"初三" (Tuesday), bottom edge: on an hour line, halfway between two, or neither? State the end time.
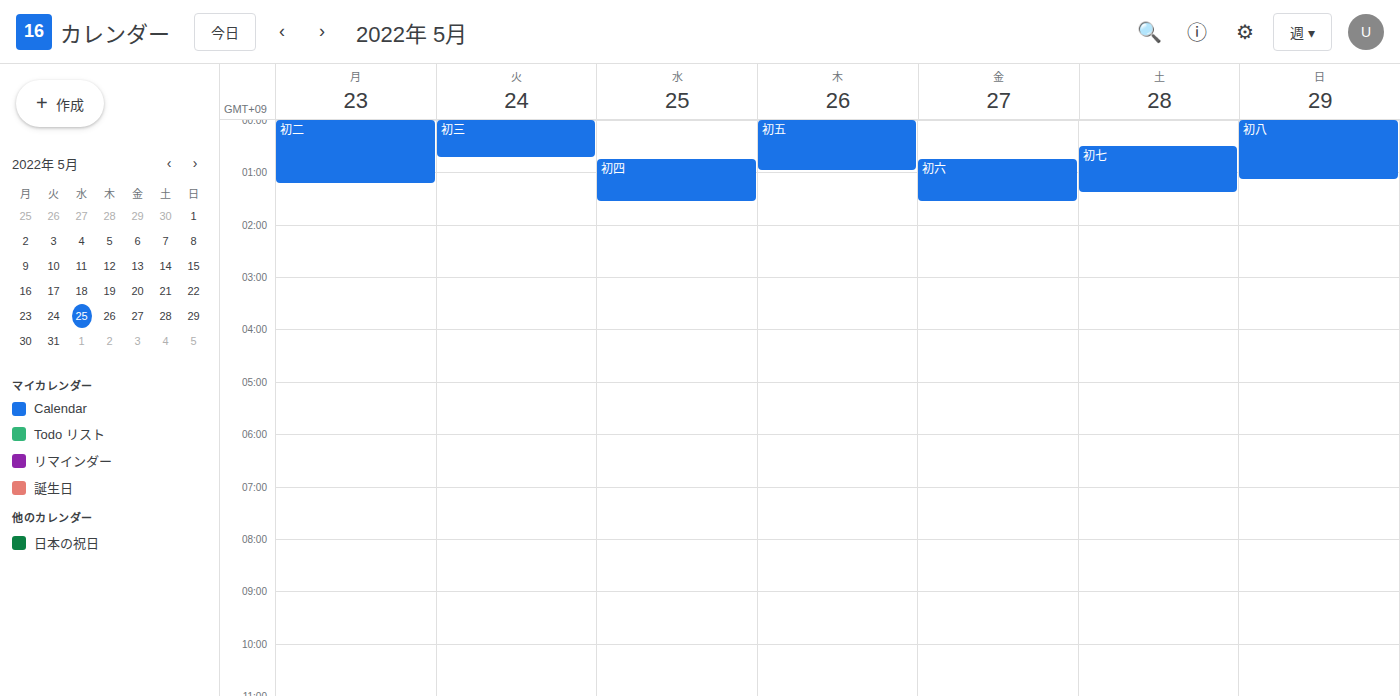
12:45 AM -- neither: three quarters of the way from the 12 AM line to the 1 AM line.